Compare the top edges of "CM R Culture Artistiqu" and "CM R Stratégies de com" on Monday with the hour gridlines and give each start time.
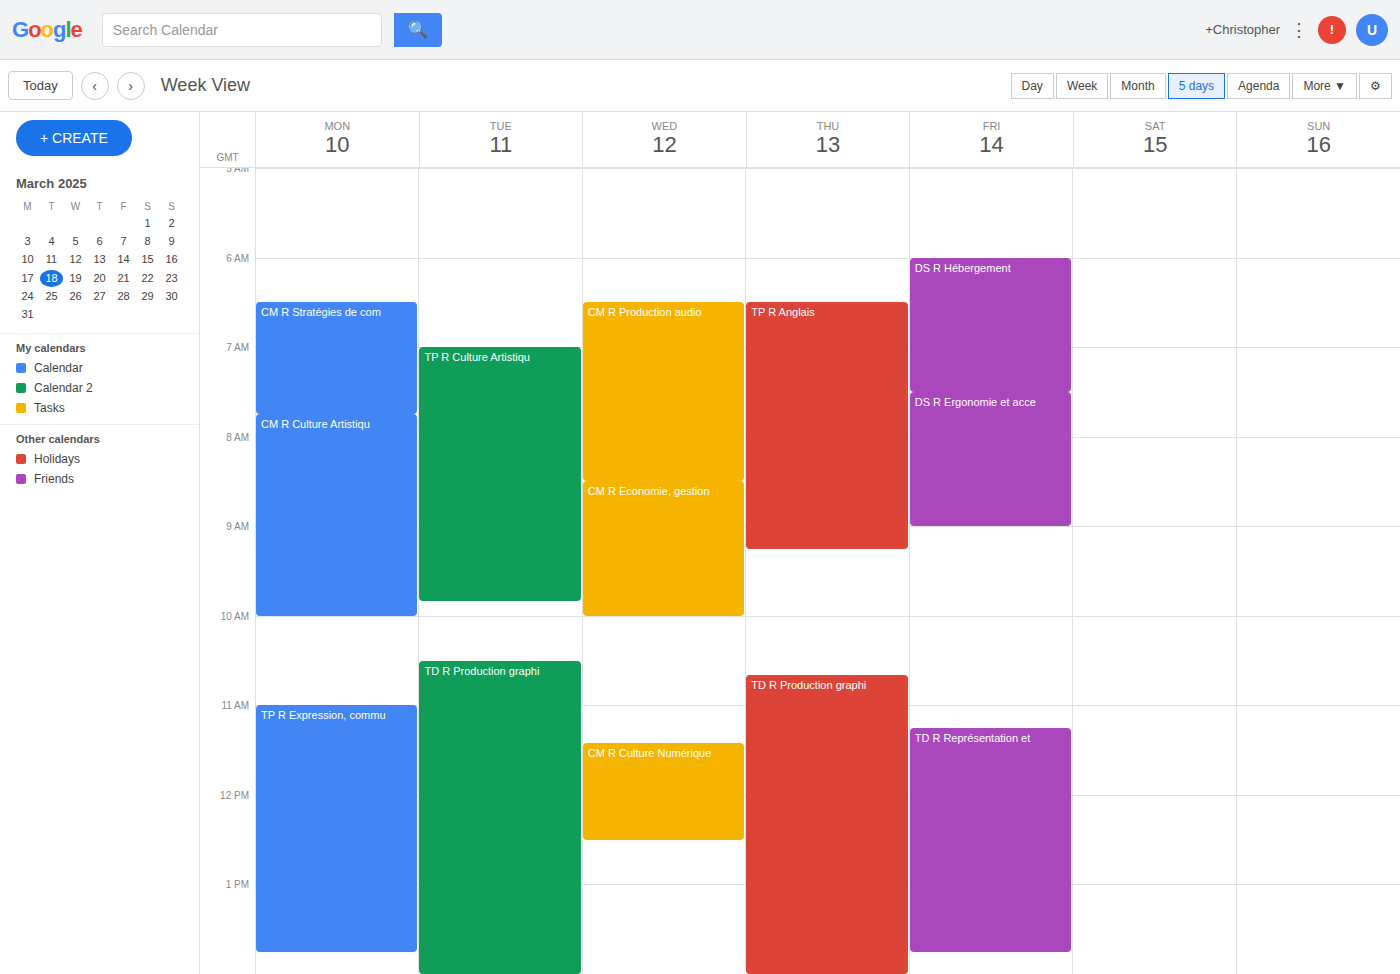
"CM R Culture Artistiqu": 7:45 AM, neither: three quarters of the way from the 7 AM line to the 8 AM line. "CM R Stratégies de com": 6:30 AM, halfway between the 6 AM and 7 AM lines.